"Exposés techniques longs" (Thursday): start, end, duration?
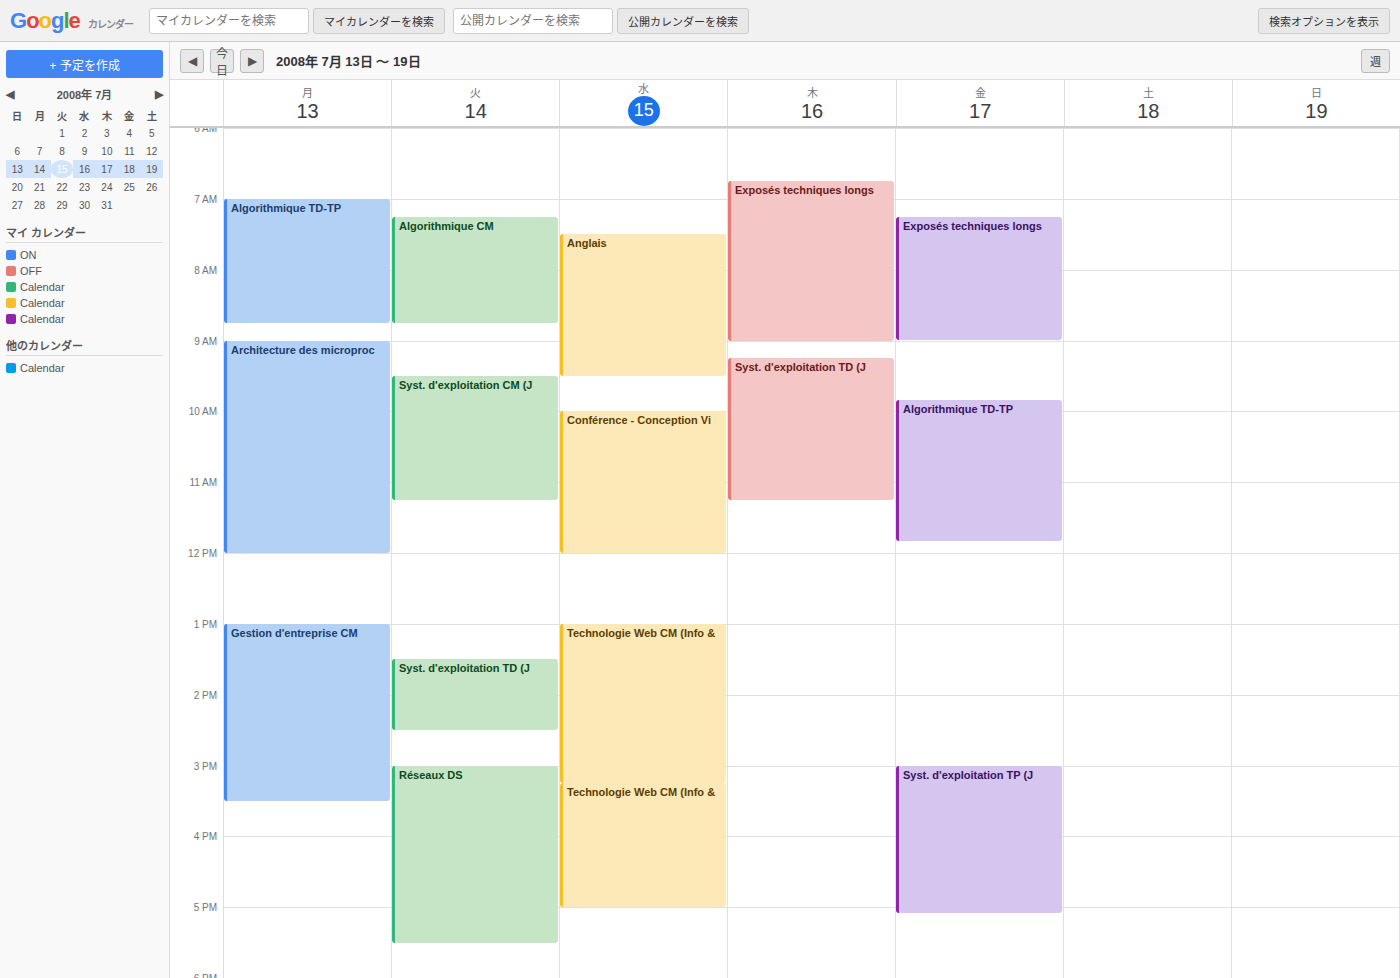
6:45 AM to 9:00 AM, 2 hours 15 minutes